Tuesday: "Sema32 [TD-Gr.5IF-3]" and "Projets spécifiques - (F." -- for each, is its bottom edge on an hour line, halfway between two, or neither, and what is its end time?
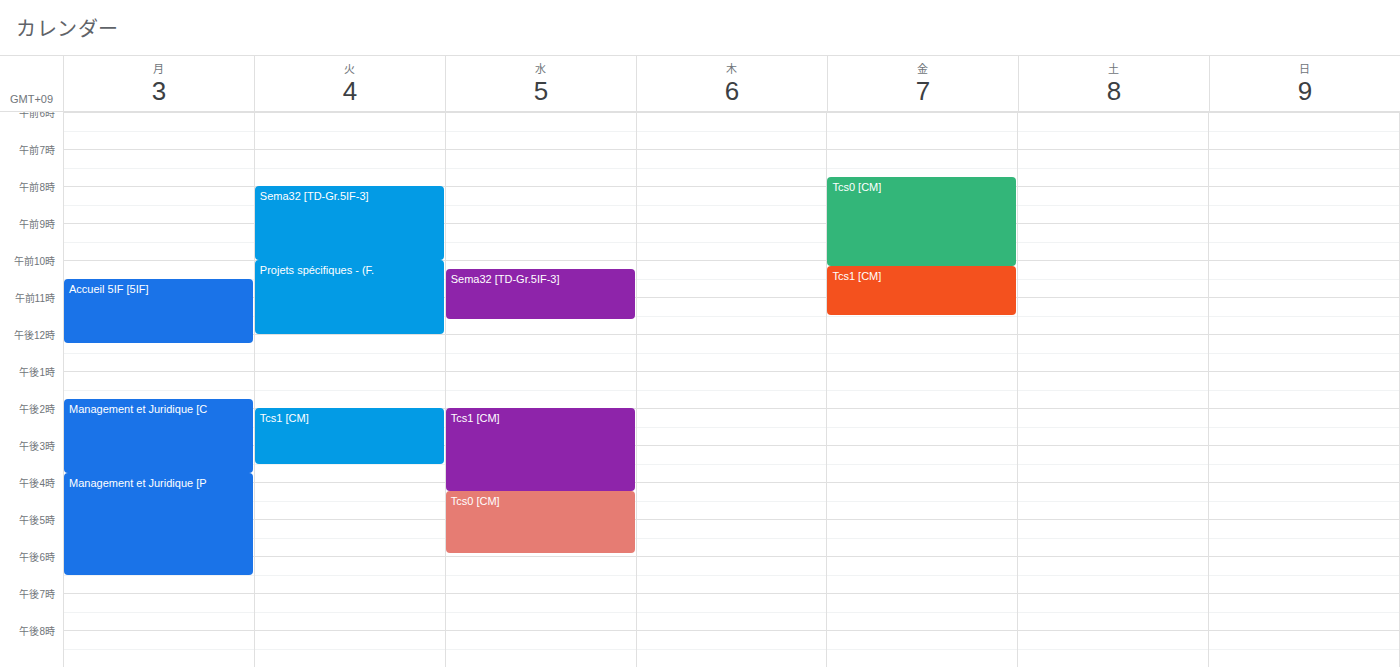
"Sema32 [TD-Gr.5IF-3]": 10:00 AM, exactly on the 10 AM line. "Projets spécifiques - (F.": 12:00 PM, exactly on the 12 PM line.